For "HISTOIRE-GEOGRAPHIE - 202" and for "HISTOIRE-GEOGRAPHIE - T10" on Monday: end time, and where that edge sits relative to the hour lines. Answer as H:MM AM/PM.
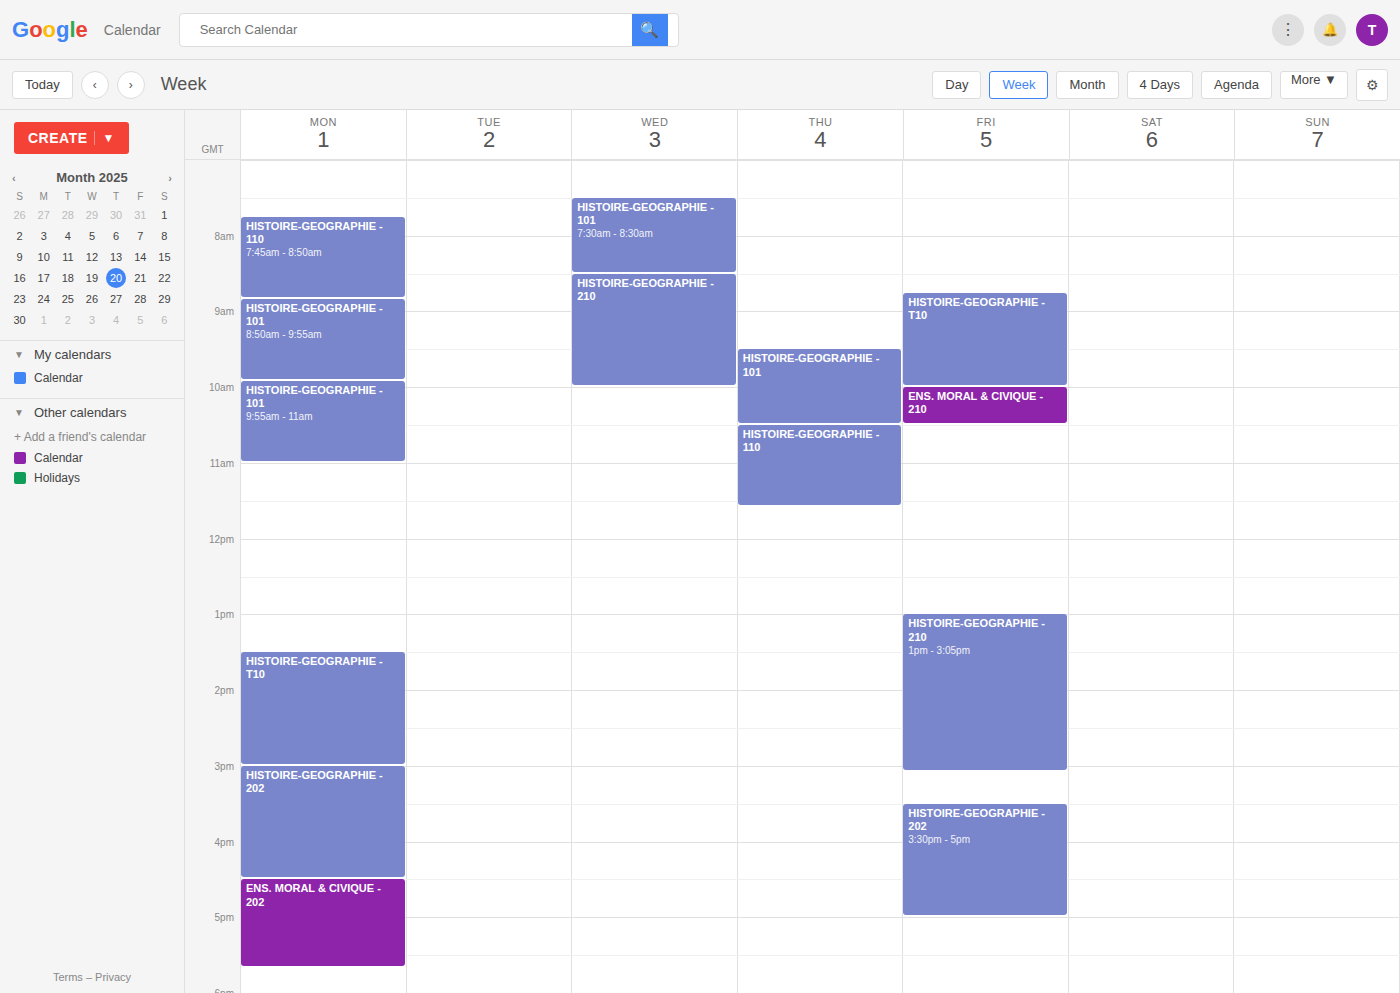
"HISTOIRE-GEOGRAPHIE - 202": 4:30 PM, halfway between the 4 PM and 5 PM lines. "HISTOIRE-GEOGRAPHIE - T10": 3:00 PM, exactly on the 3 PM line.